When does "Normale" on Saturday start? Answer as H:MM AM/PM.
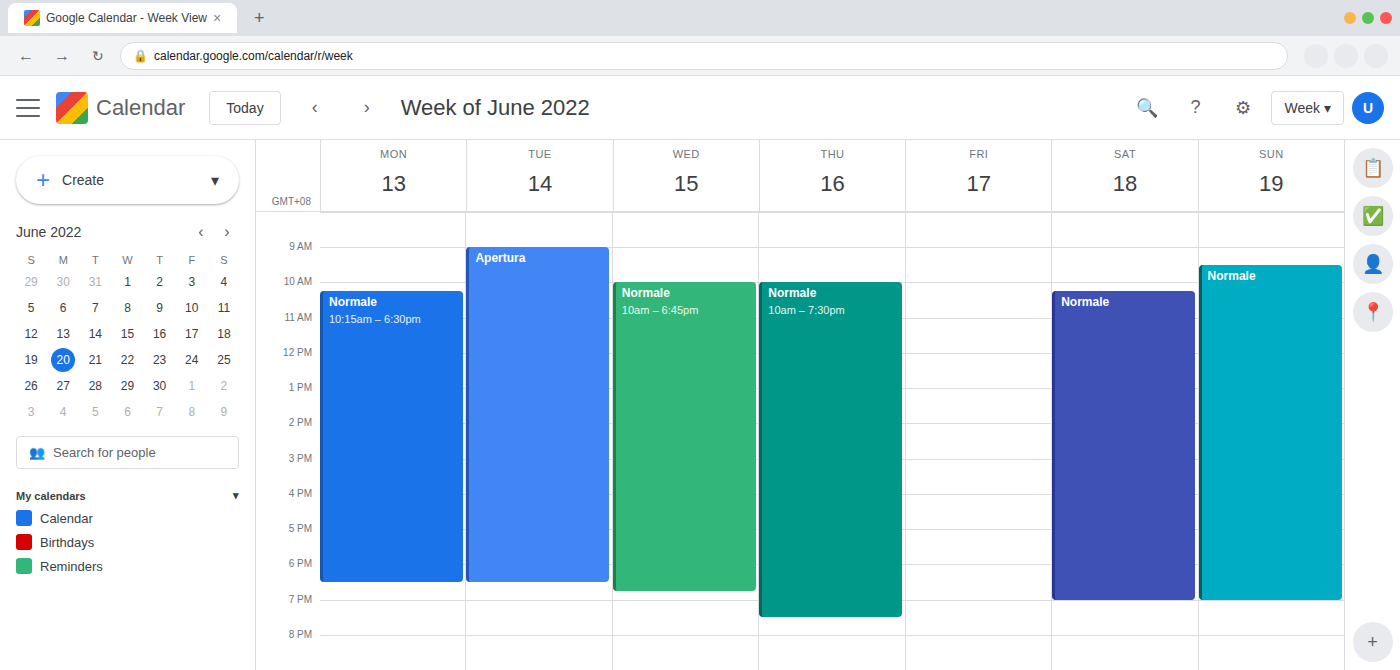
10:15 AM